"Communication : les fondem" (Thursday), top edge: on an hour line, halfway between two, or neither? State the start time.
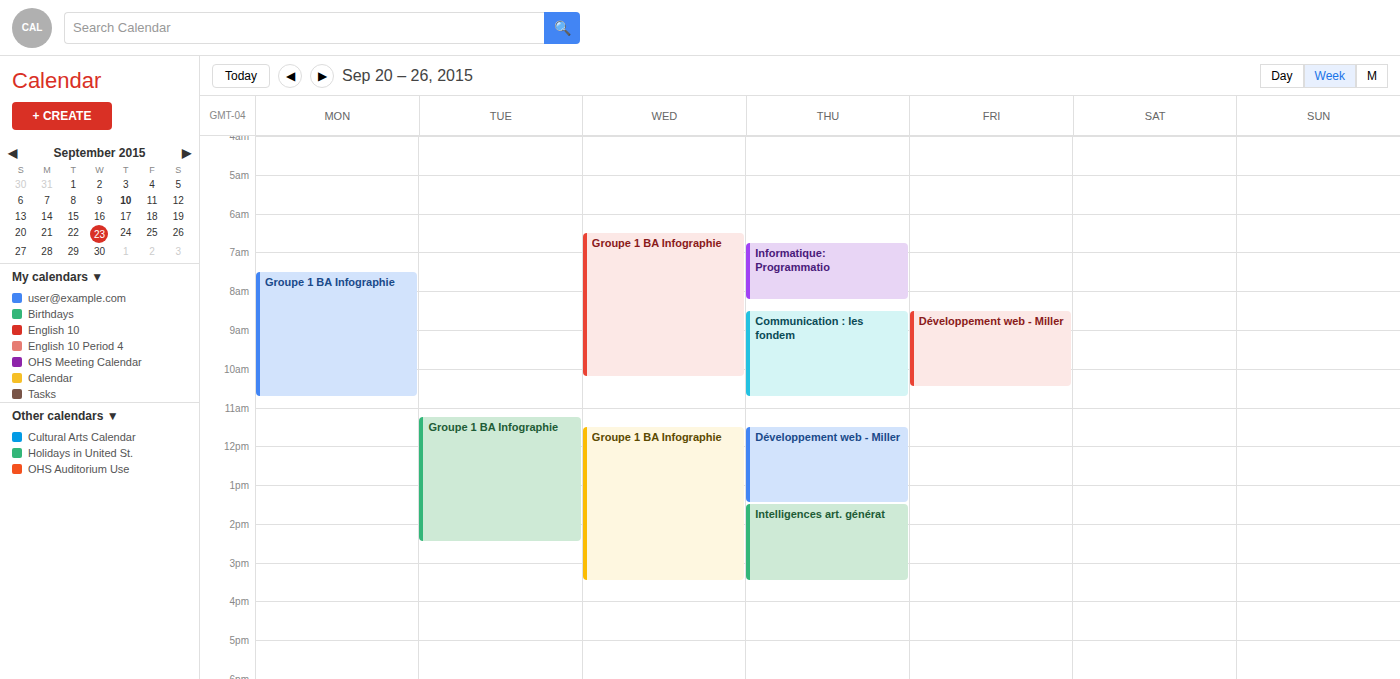
8:30 AM -- halfway between the 8 AM and 9 AM lines.